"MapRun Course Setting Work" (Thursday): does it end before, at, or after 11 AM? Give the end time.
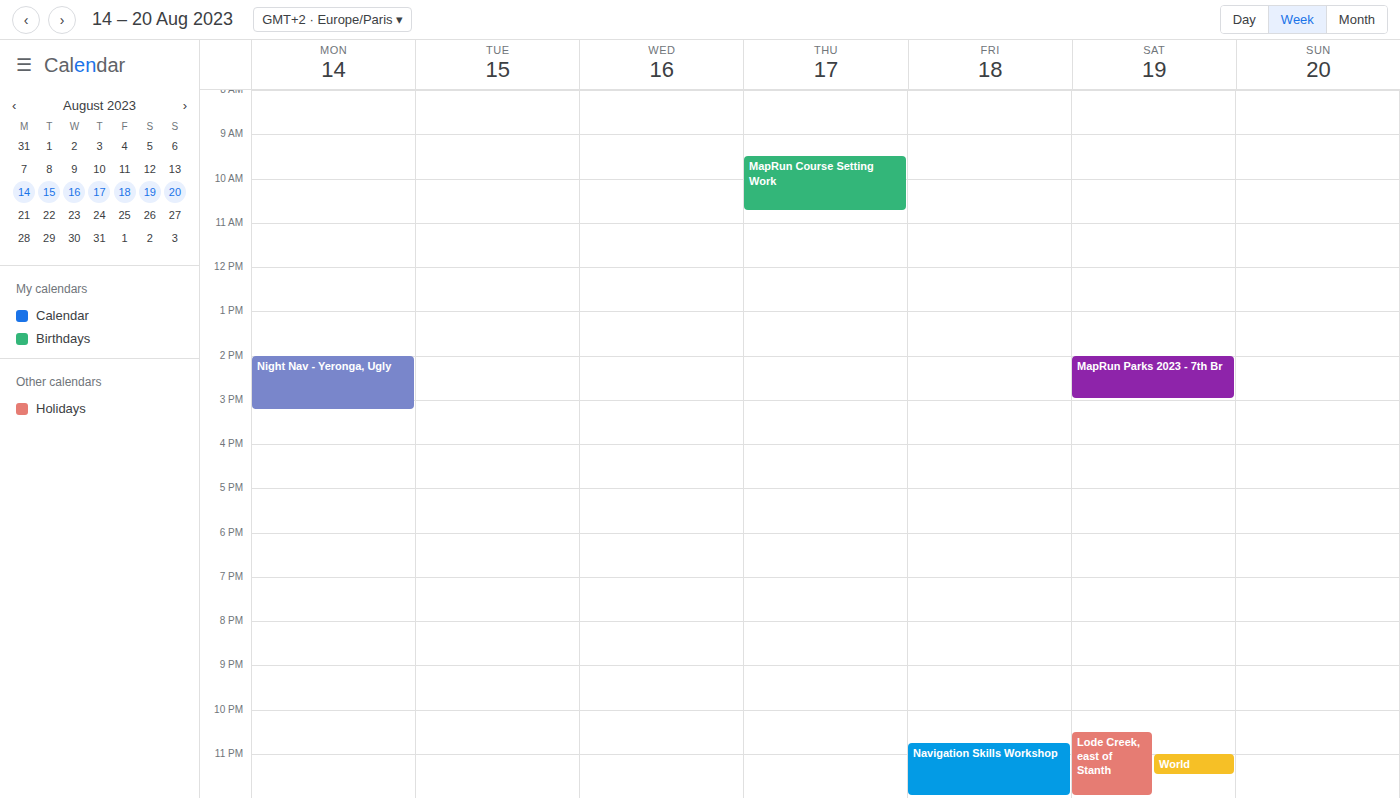
10:45 AM -- before 11 AM, 15 minutes above the 11 AM line.